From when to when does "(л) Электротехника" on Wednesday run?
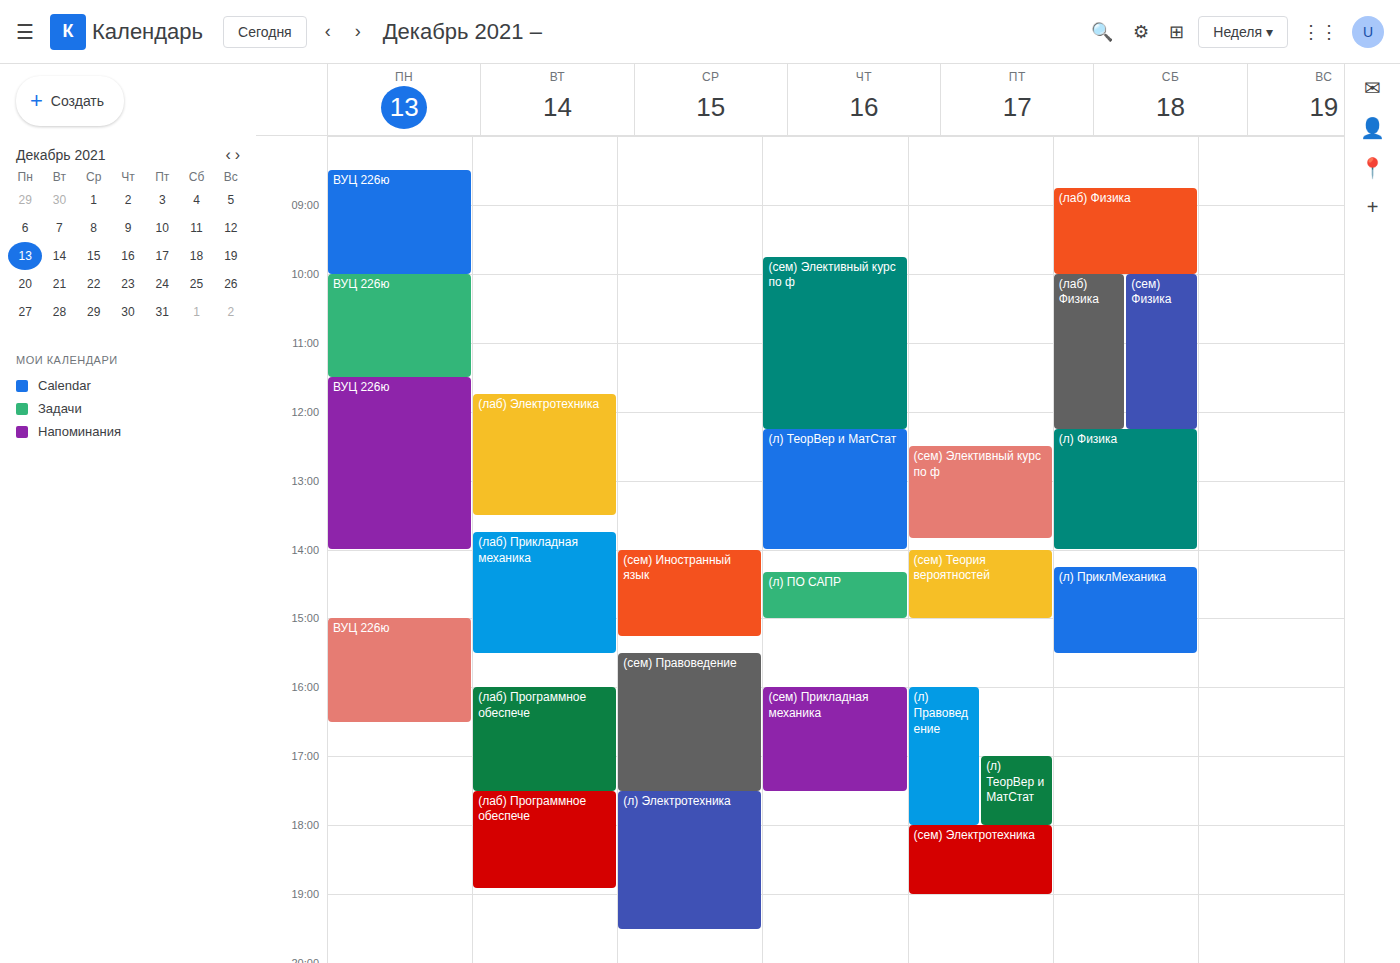
17:30 to 19:30